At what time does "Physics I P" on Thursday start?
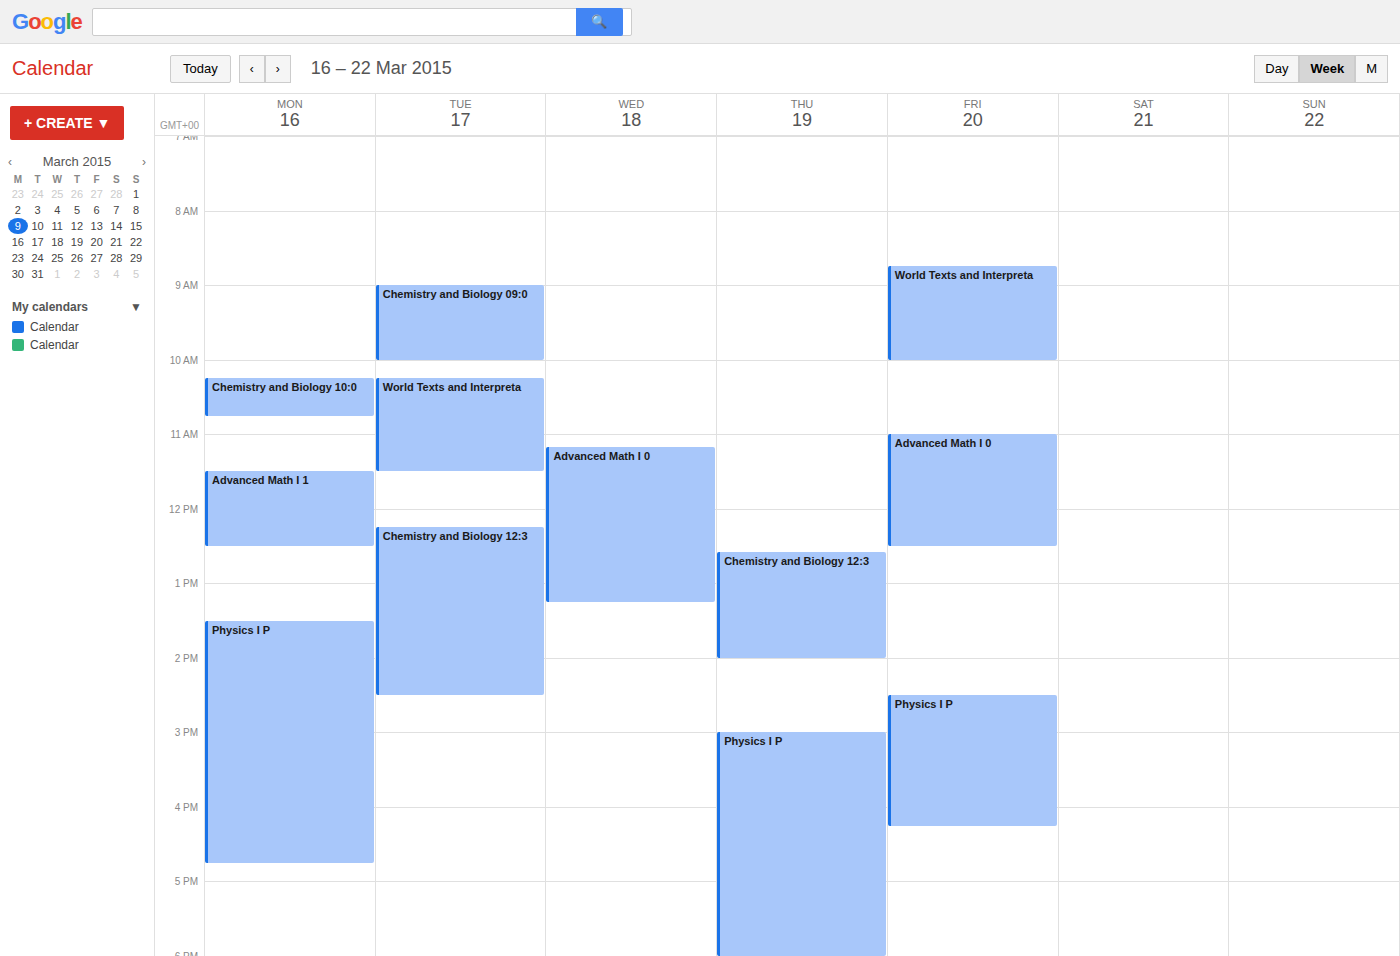
3:00 PM